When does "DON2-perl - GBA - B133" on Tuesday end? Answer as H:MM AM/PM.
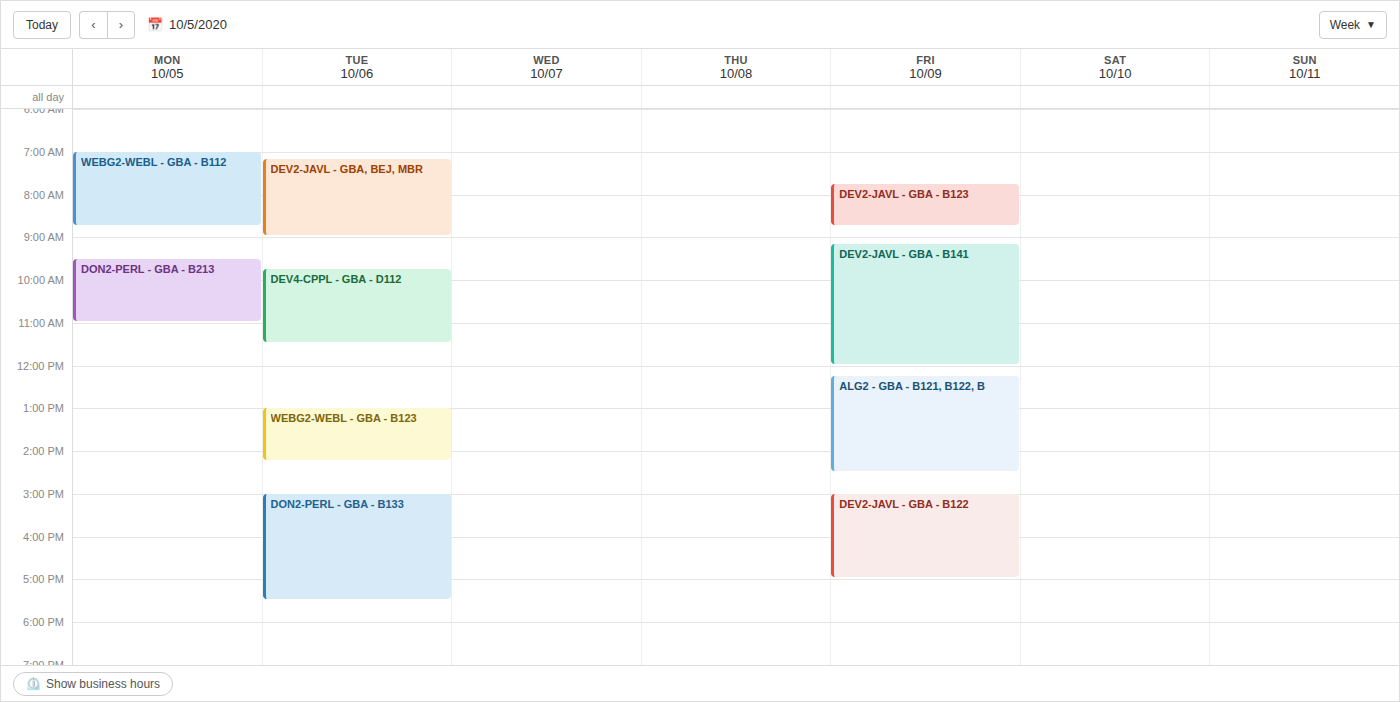
5:30 PM